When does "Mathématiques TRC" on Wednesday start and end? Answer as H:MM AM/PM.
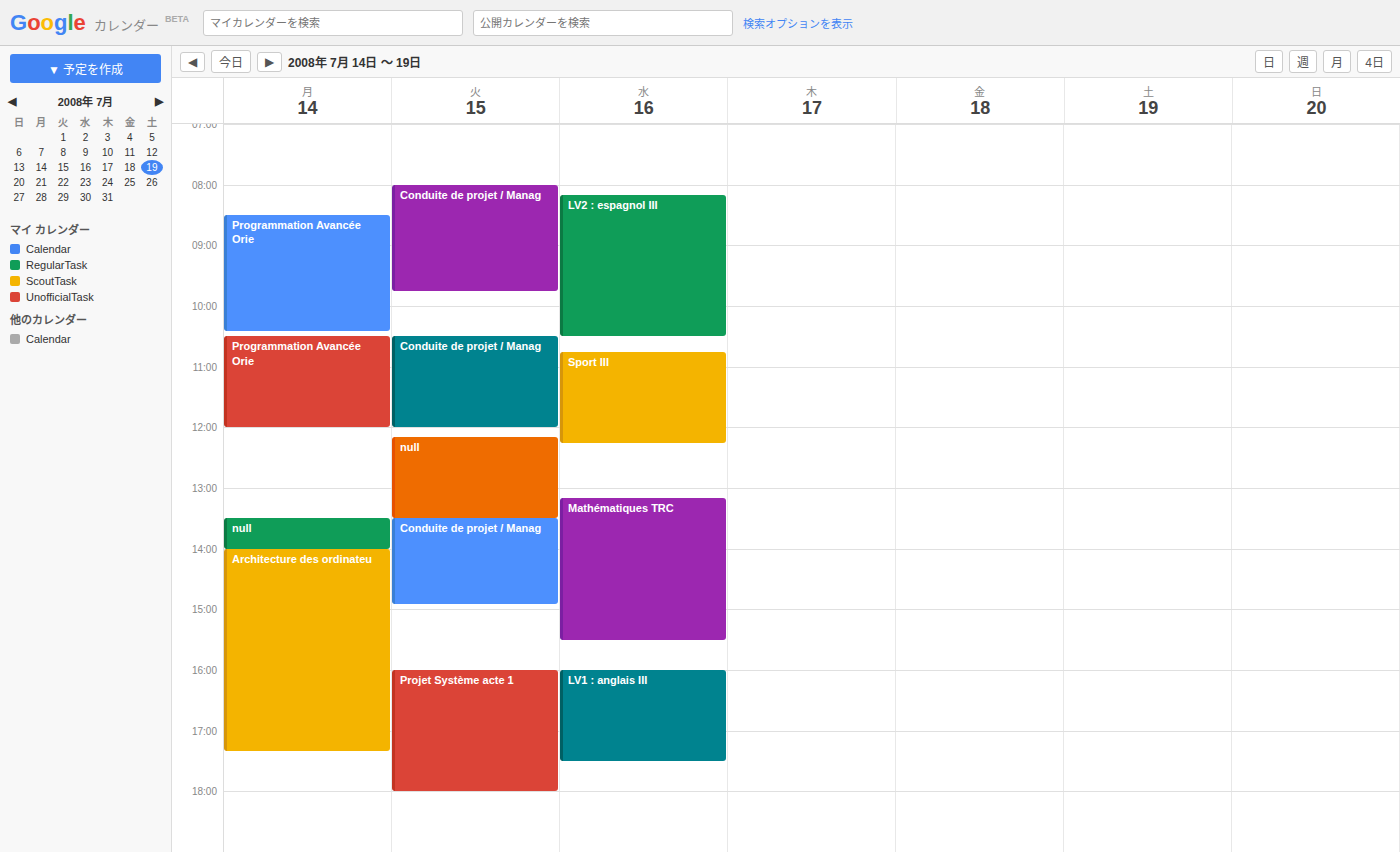
1:10 PM to 3:30 PM